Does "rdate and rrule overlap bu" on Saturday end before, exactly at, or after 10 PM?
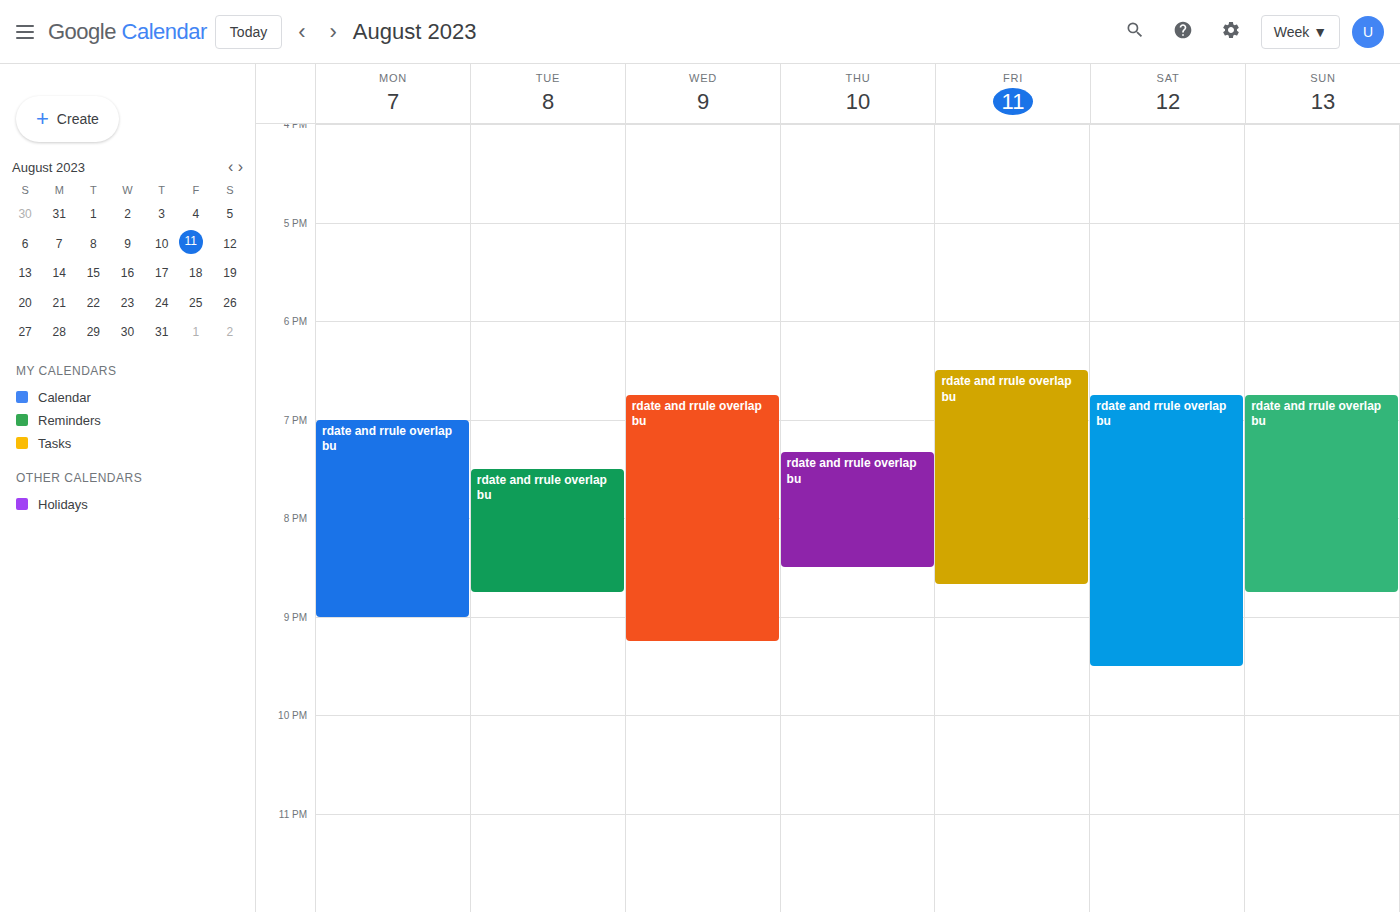
9:30 PM -- before 10 PM, 30 minutes above the 10 PM line.